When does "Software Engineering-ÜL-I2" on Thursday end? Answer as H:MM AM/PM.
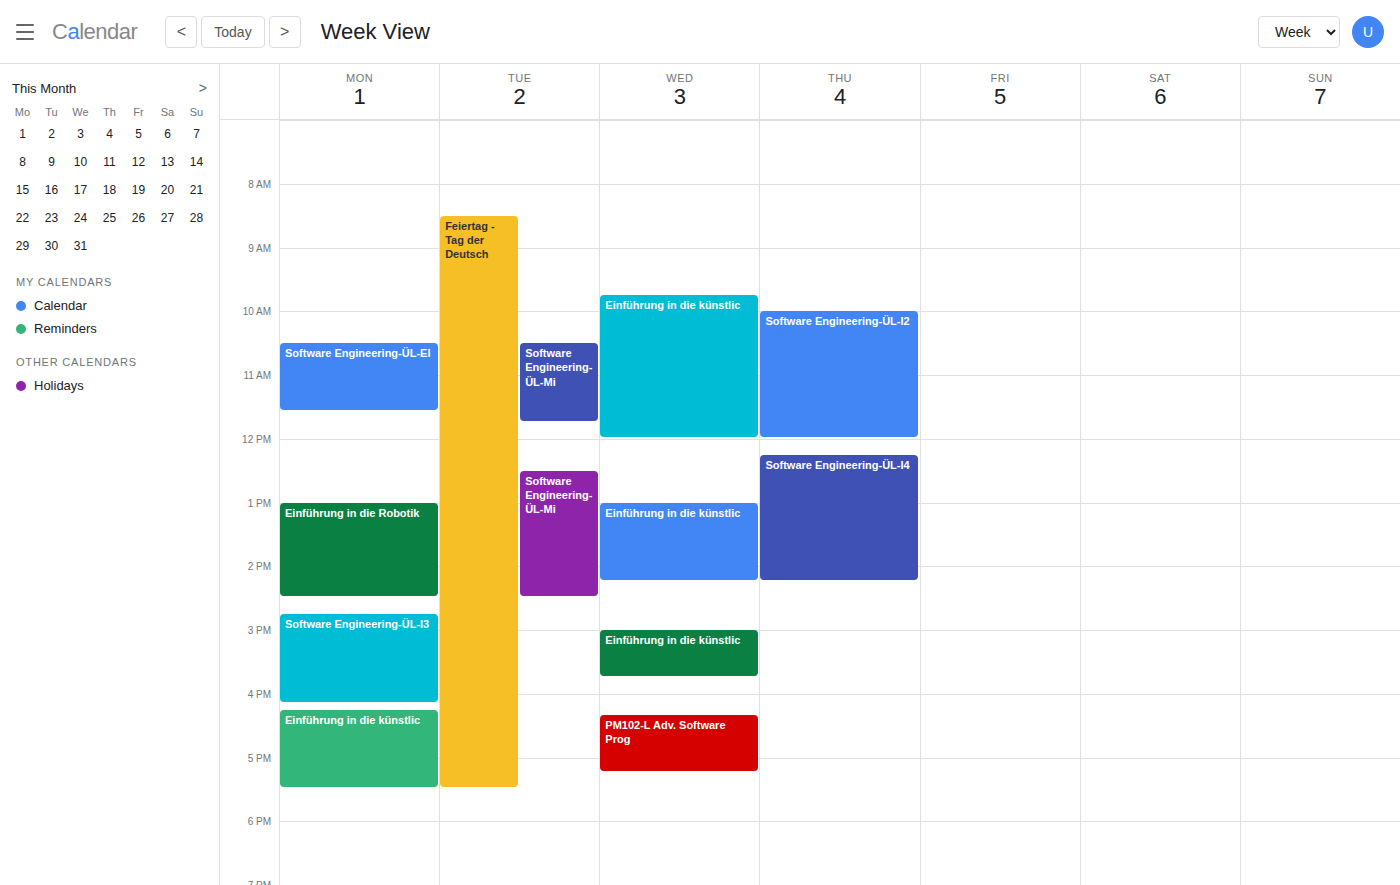
12:00 PM